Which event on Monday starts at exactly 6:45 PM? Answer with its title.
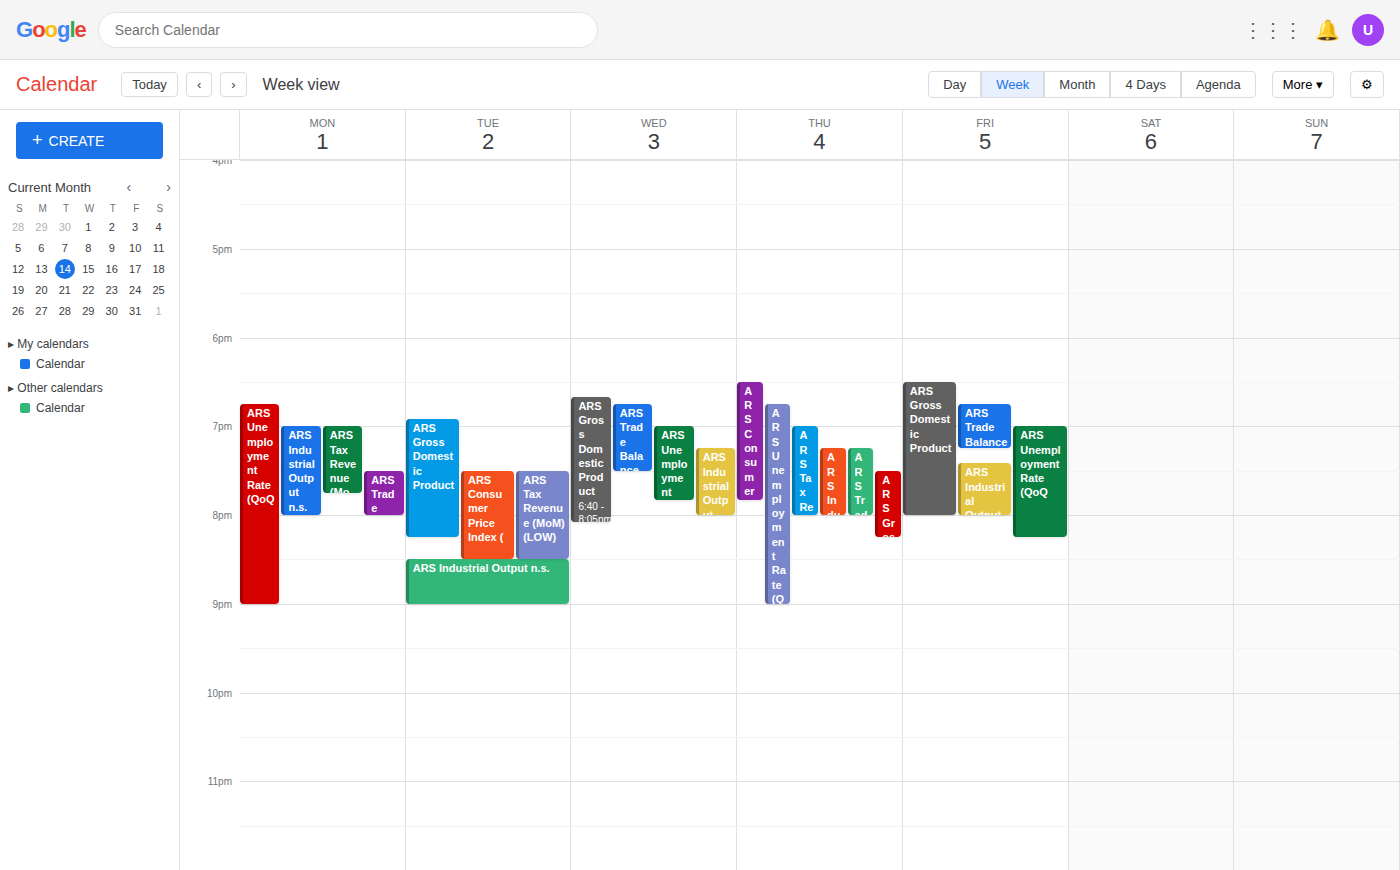
"ARS Unemployment Rate (QoQ"